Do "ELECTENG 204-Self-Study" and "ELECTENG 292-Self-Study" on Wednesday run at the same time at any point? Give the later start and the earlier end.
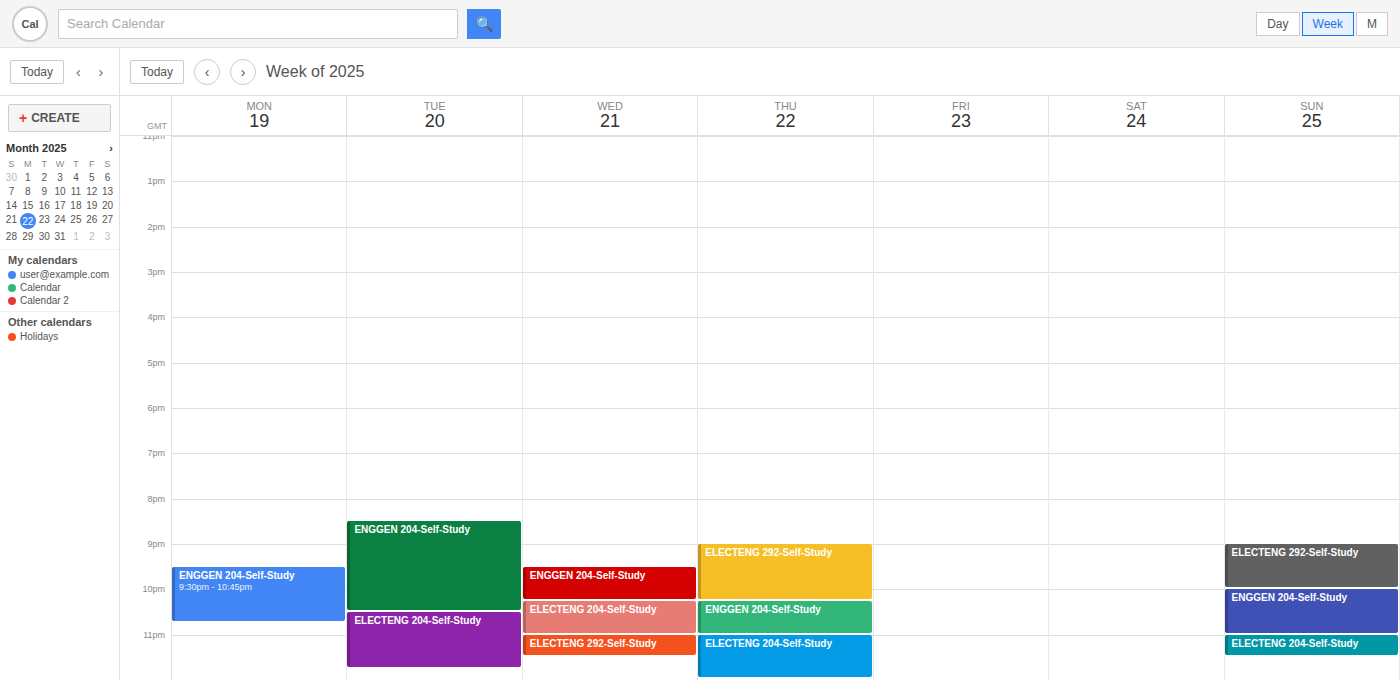
"ELECTENG 204-Self-Study" ends at 11:00 PM, exactly when "ELECTENG 292-Self-Study" starts -- they touch but do not overlap.